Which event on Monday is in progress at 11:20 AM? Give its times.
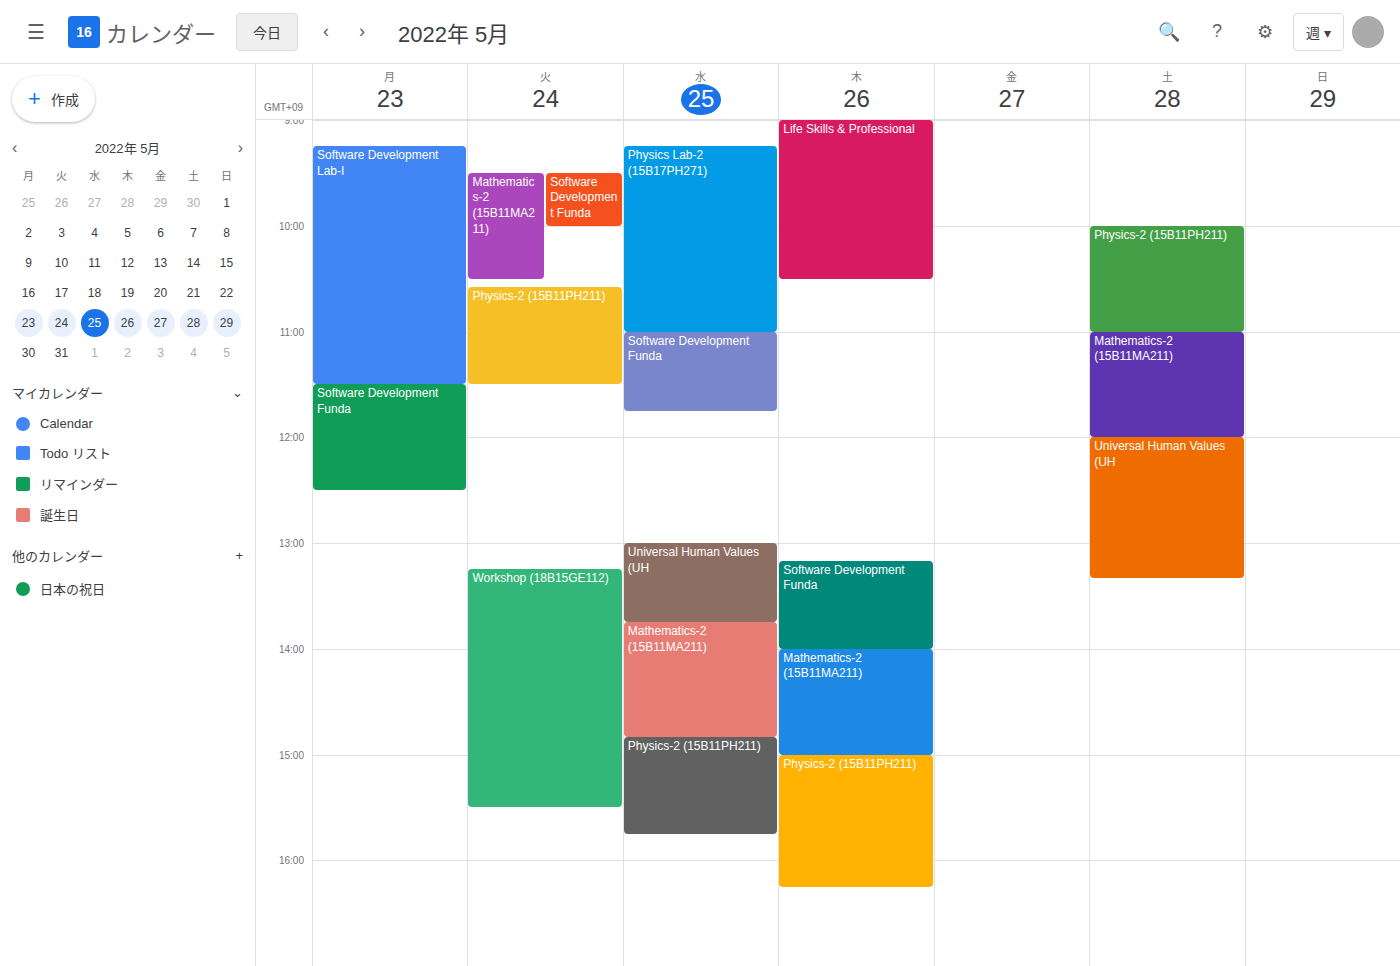
"Software Development Lab-I", 9:15 AM to 11:30 AM